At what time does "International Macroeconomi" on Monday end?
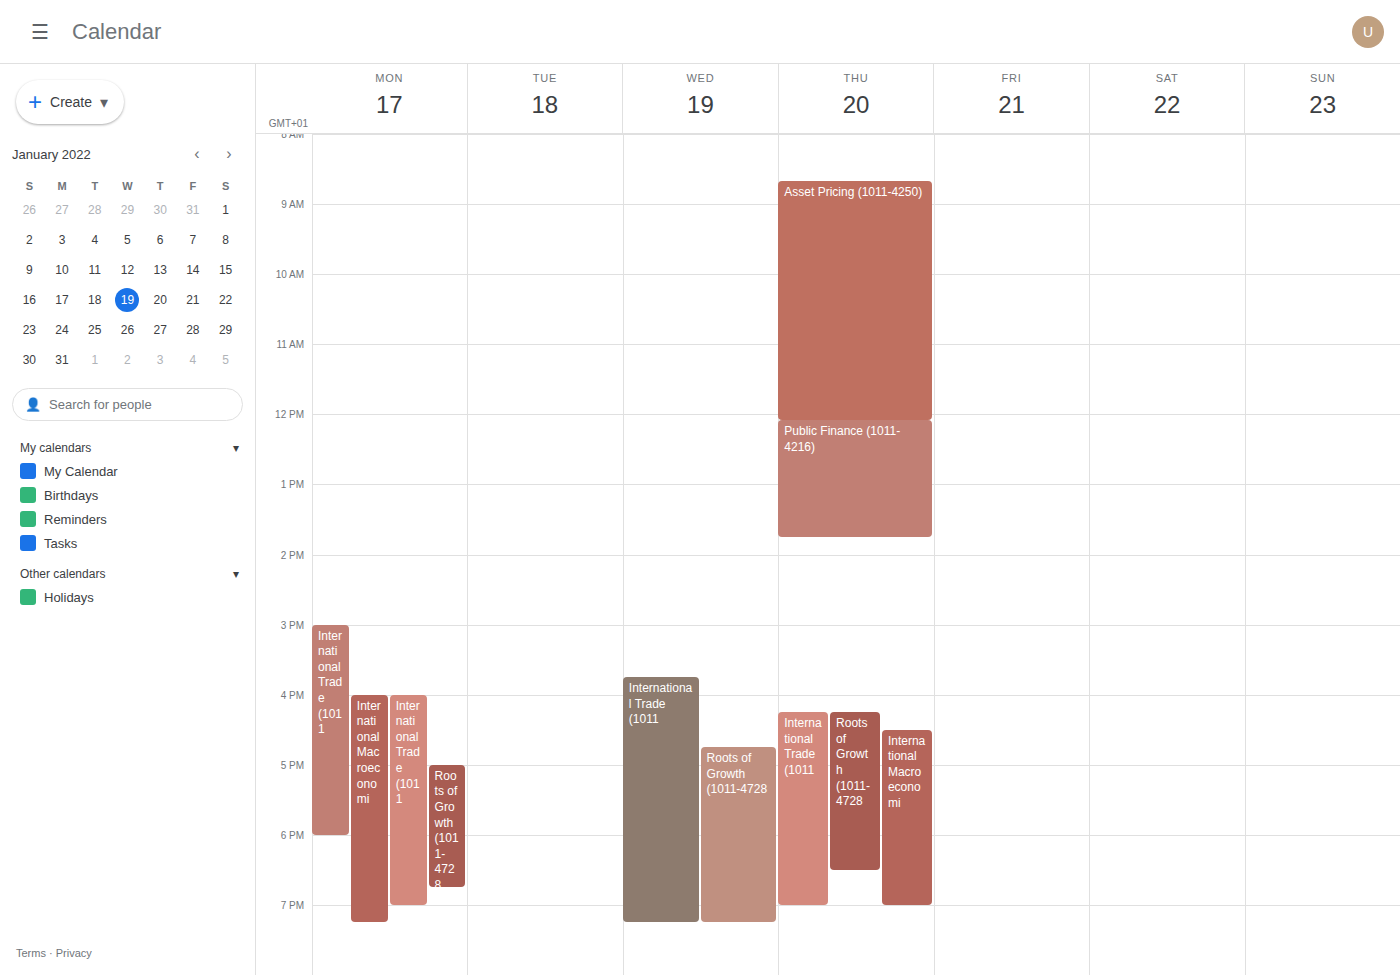
7:15 PM